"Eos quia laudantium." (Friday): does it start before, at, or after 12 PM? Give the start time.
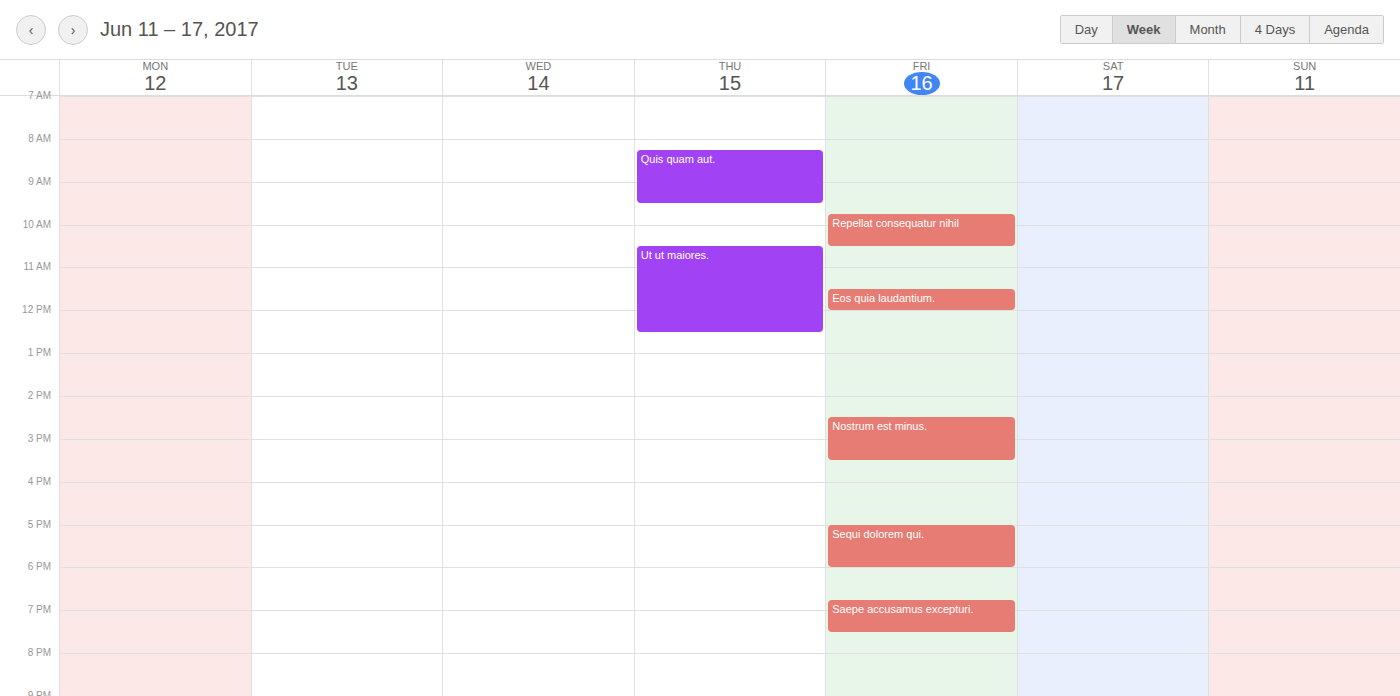
11:30 AM -- before 12 PM, 30 minutes above the 12 PM line.